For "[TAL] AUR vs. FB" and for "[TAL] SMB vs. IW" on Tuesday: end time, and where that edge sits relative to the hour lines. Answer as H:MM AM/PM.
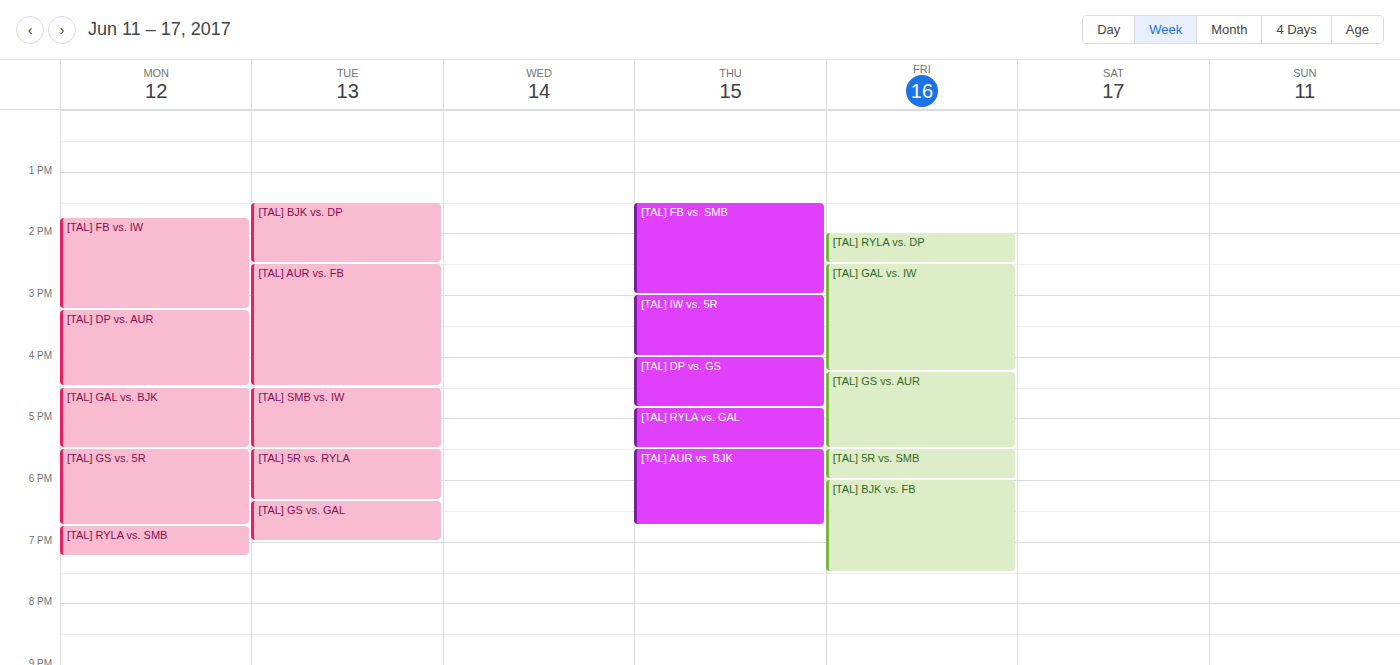
"[TAL] AUR vs. FB": 4:30 PM, halfway between the 4 PM and 5 PM lines. "[TAL] SMB vs. IW": 5:30 PM, halfway between the 5 PM and 6 PM lines.